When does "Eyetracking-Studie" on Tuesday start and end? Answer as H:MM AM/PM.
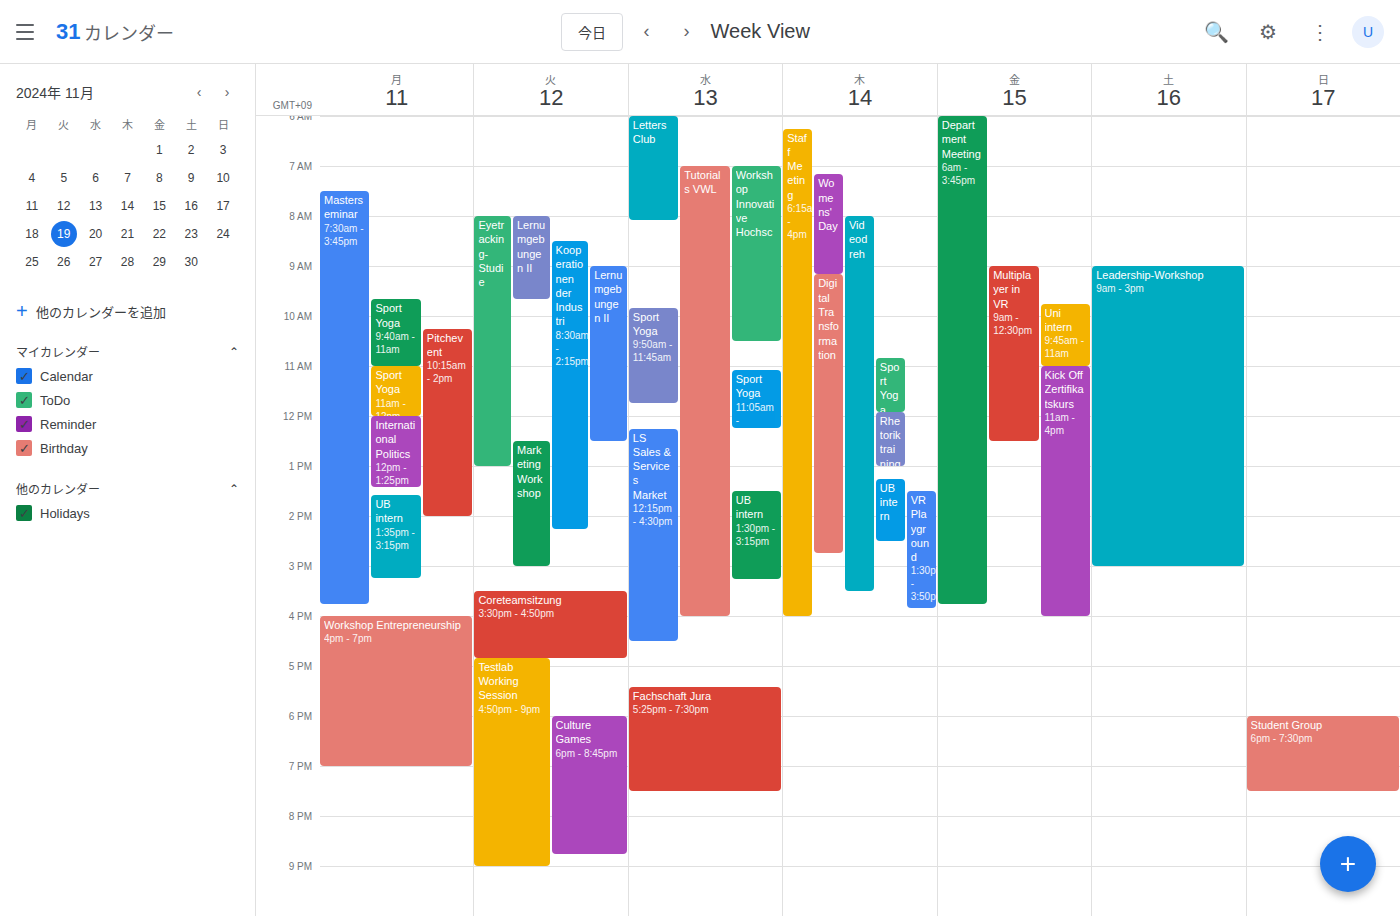
8:00 AM to 1:00 PM